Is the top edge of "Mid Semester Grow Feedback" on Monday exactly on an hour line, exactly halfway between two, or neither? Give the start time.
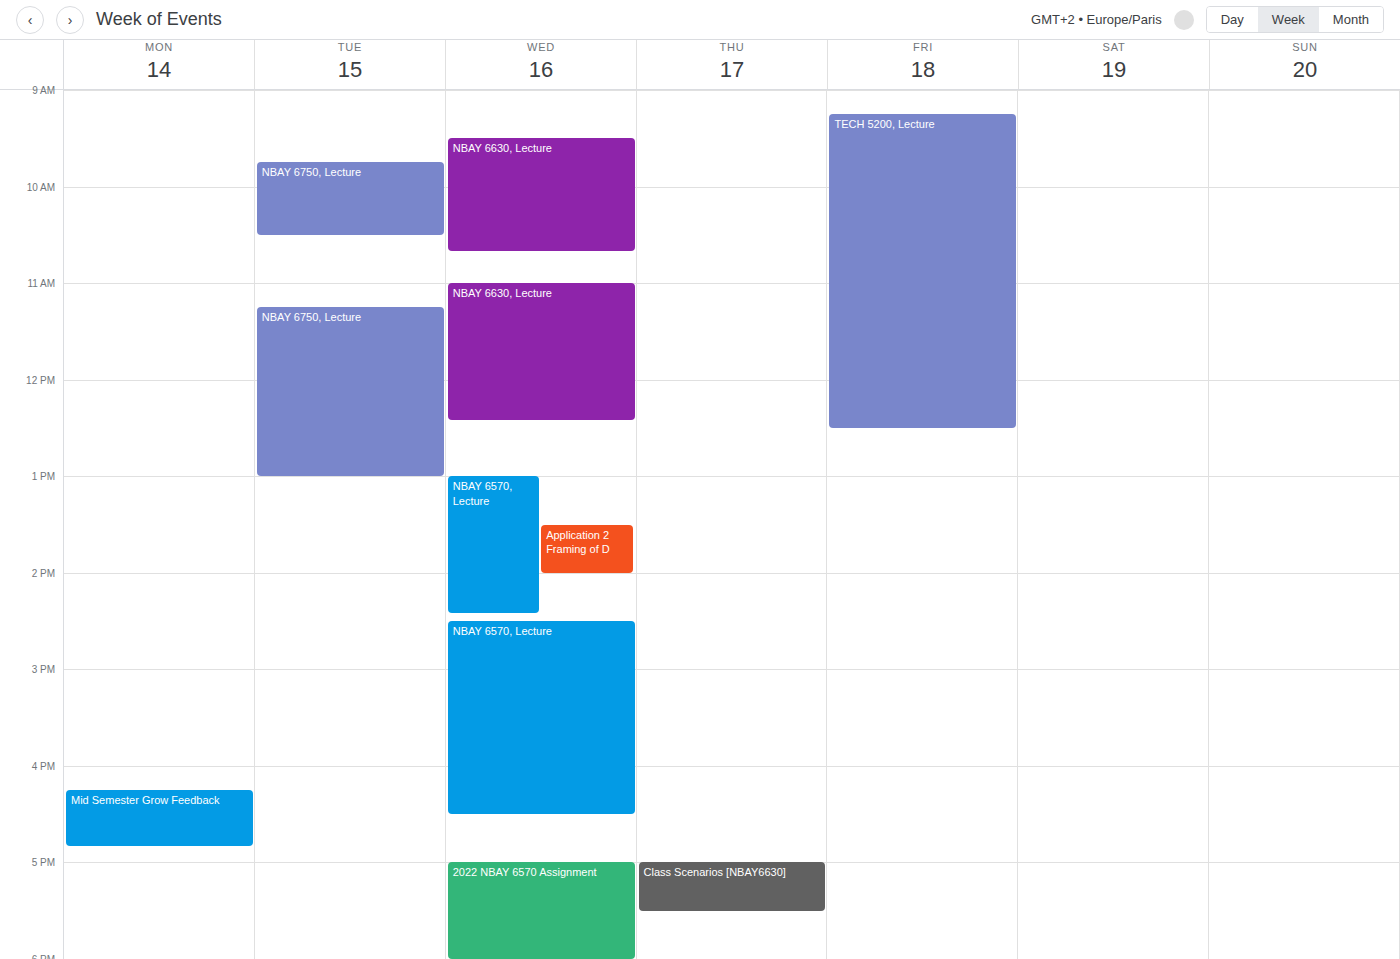
4:15 PM -- neither: a quarter of the way from the 4 PM line to the 5 PM line.